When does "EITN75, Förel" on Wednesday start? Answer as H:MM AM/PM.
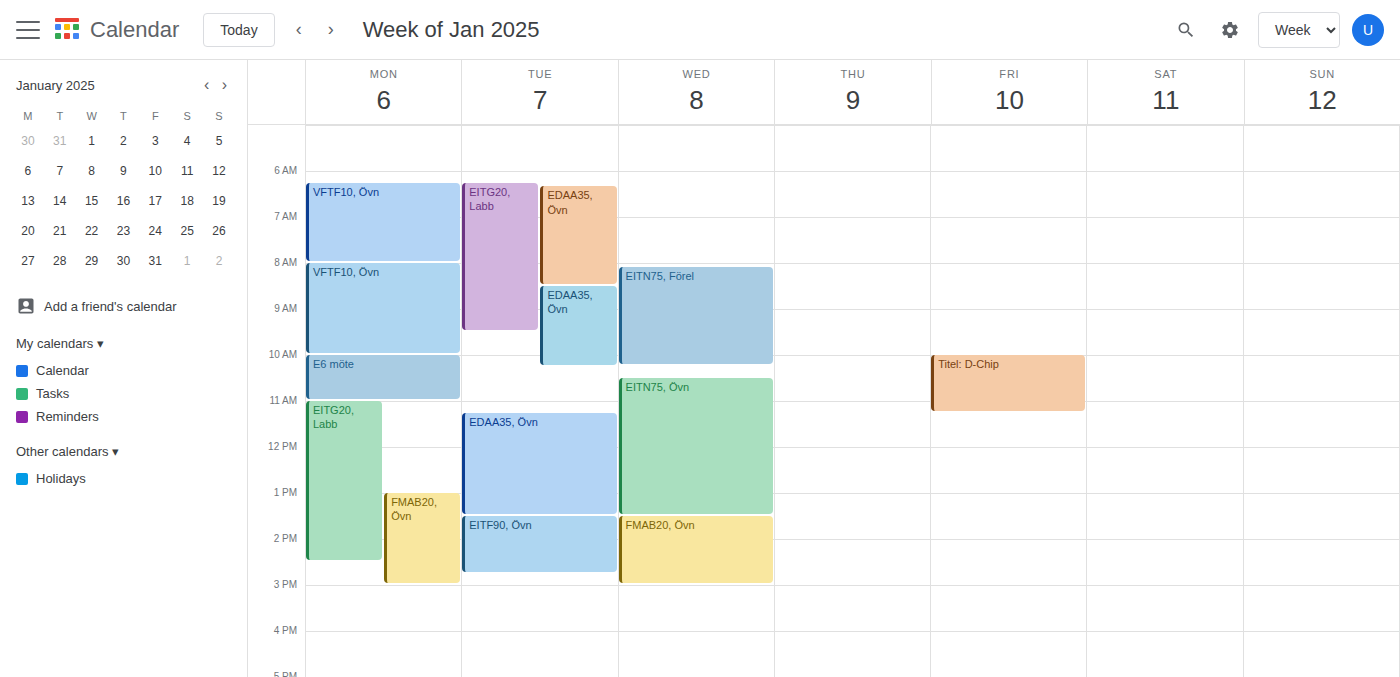
8:05 AM